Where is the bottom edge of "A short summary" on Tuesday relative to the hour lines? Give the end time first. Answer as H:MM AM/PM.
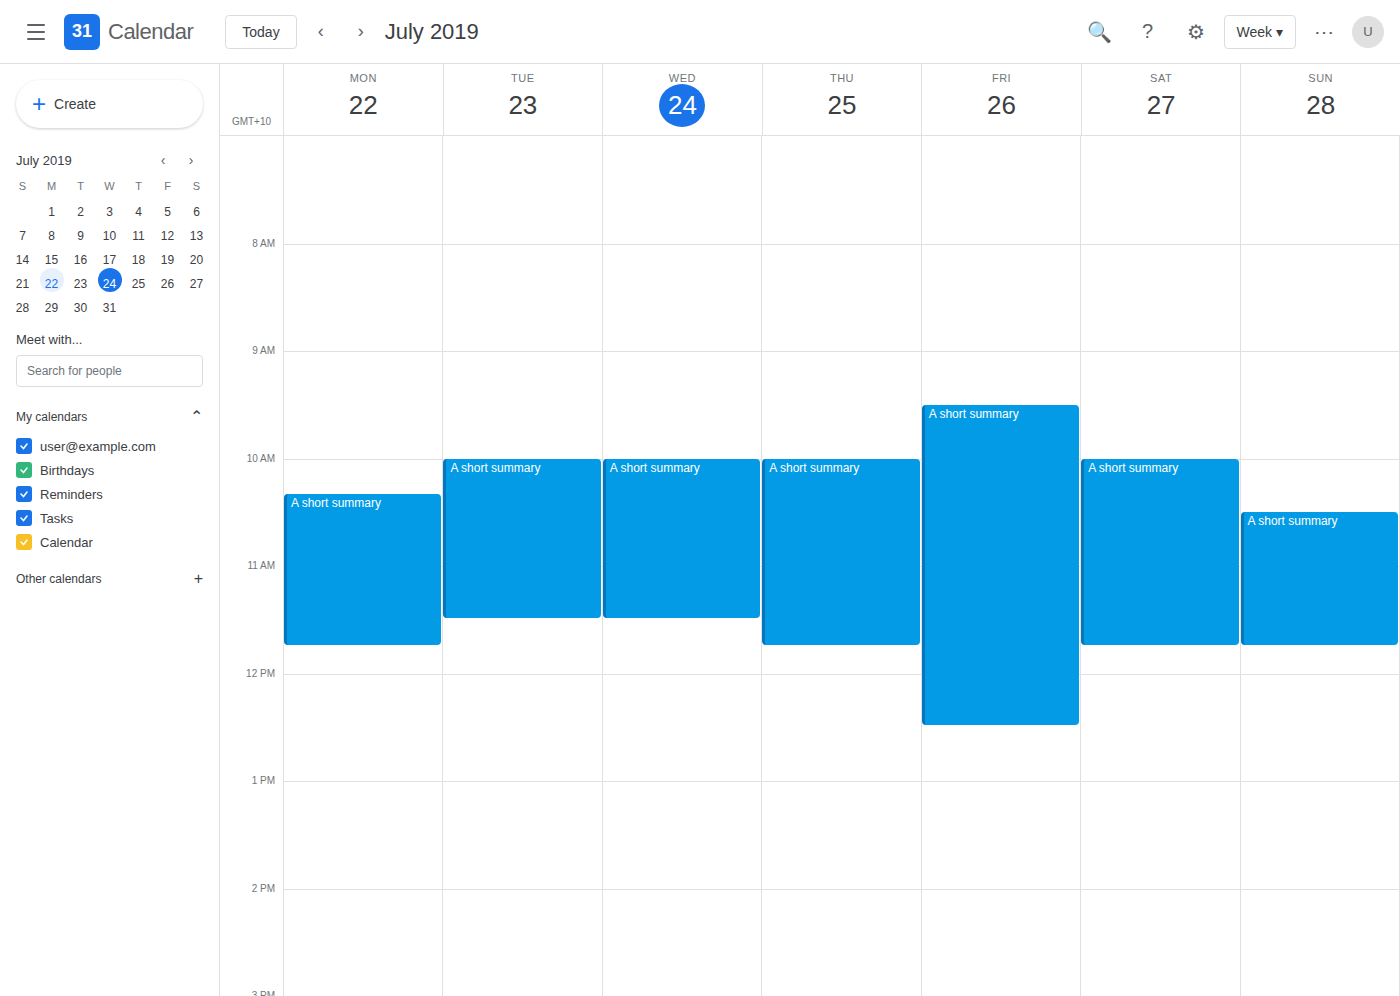
11:30 AM -- halfway between the 11 AM and 12 PM lines.